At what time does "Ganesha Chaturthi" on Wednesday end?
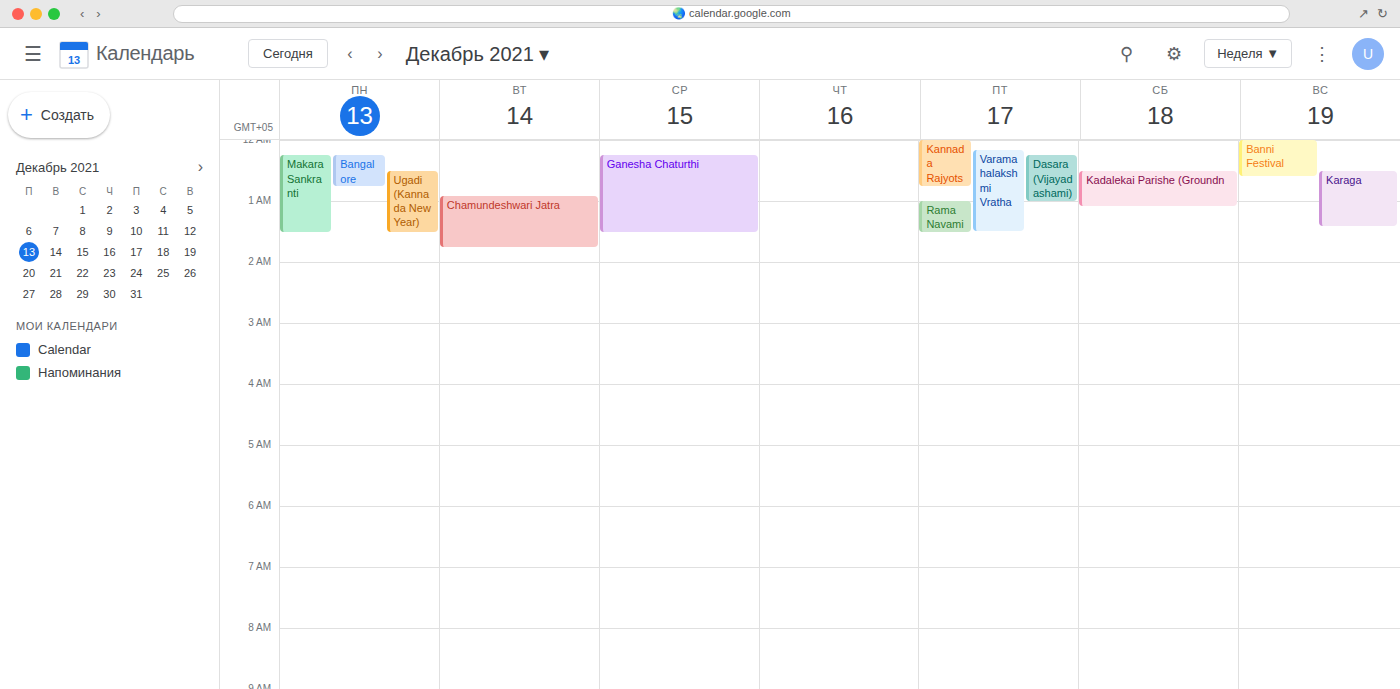
1:30 AM